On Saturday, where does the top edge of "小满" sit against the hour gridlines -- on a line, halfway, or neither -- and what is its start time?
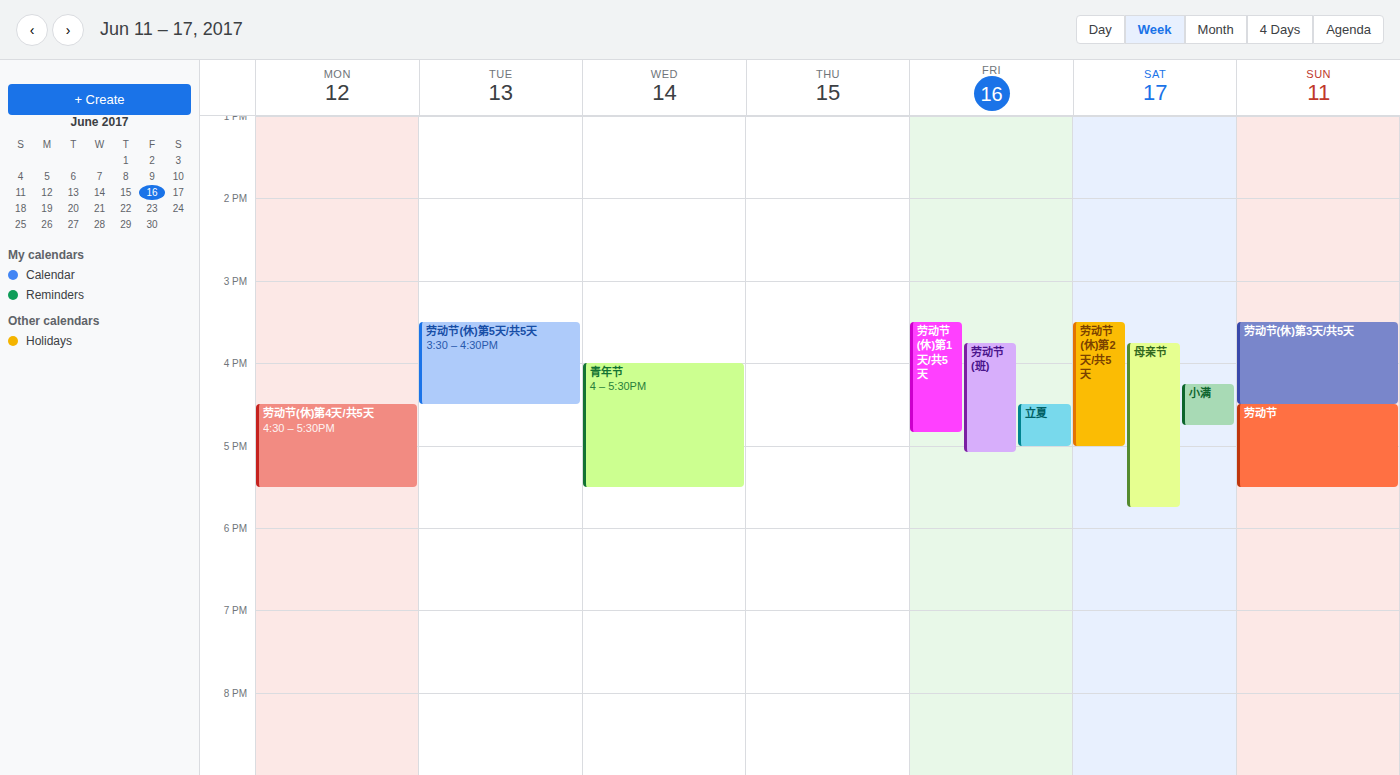
4:15 PM -- neither: a quarter of the way from the 4 PM line to the 5 PM line.